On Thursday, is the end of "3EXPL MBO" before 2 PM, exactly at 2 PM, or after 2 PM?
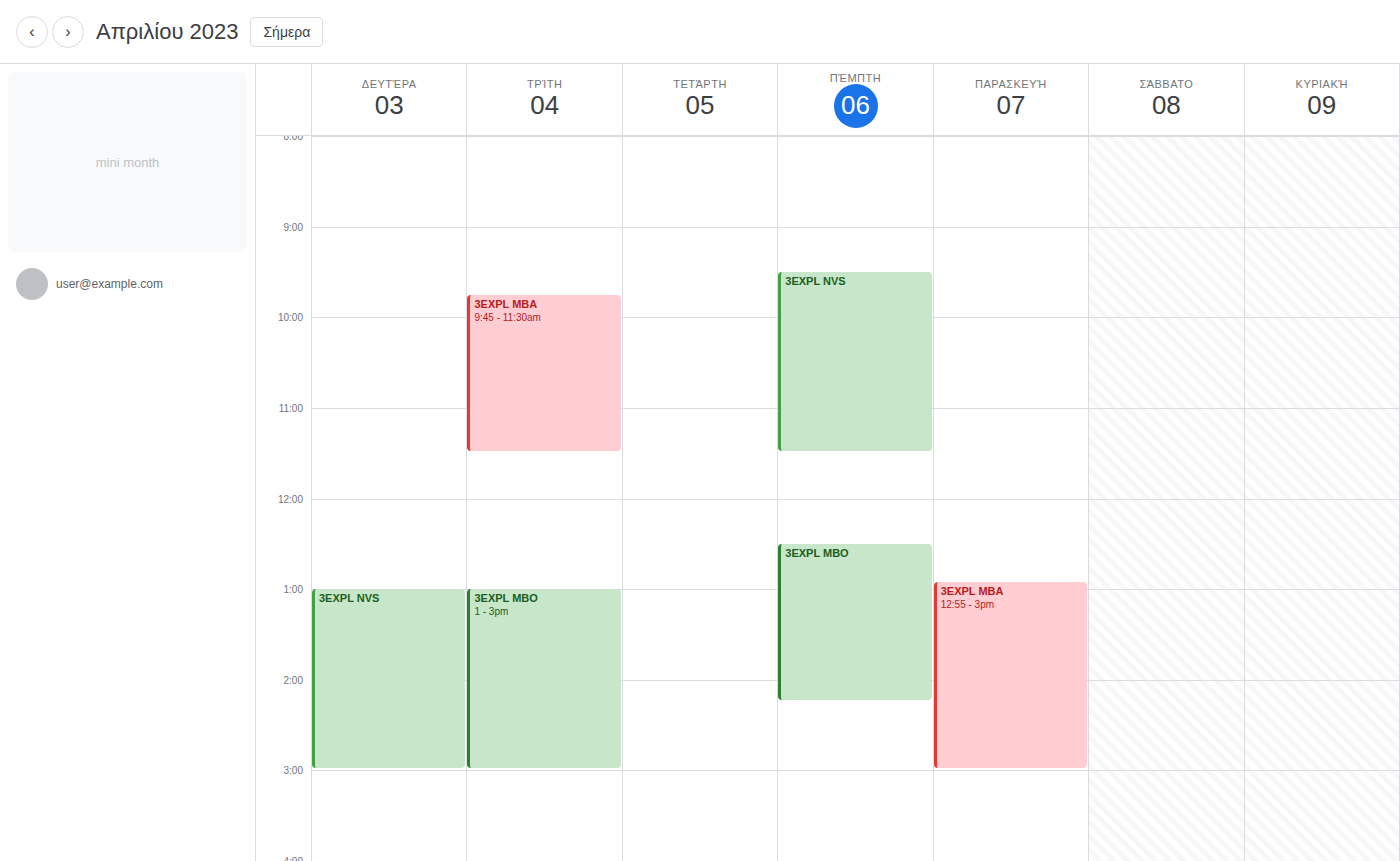
2:15 PM -- after 2 PM, 15 minutes below the 2 PM line.